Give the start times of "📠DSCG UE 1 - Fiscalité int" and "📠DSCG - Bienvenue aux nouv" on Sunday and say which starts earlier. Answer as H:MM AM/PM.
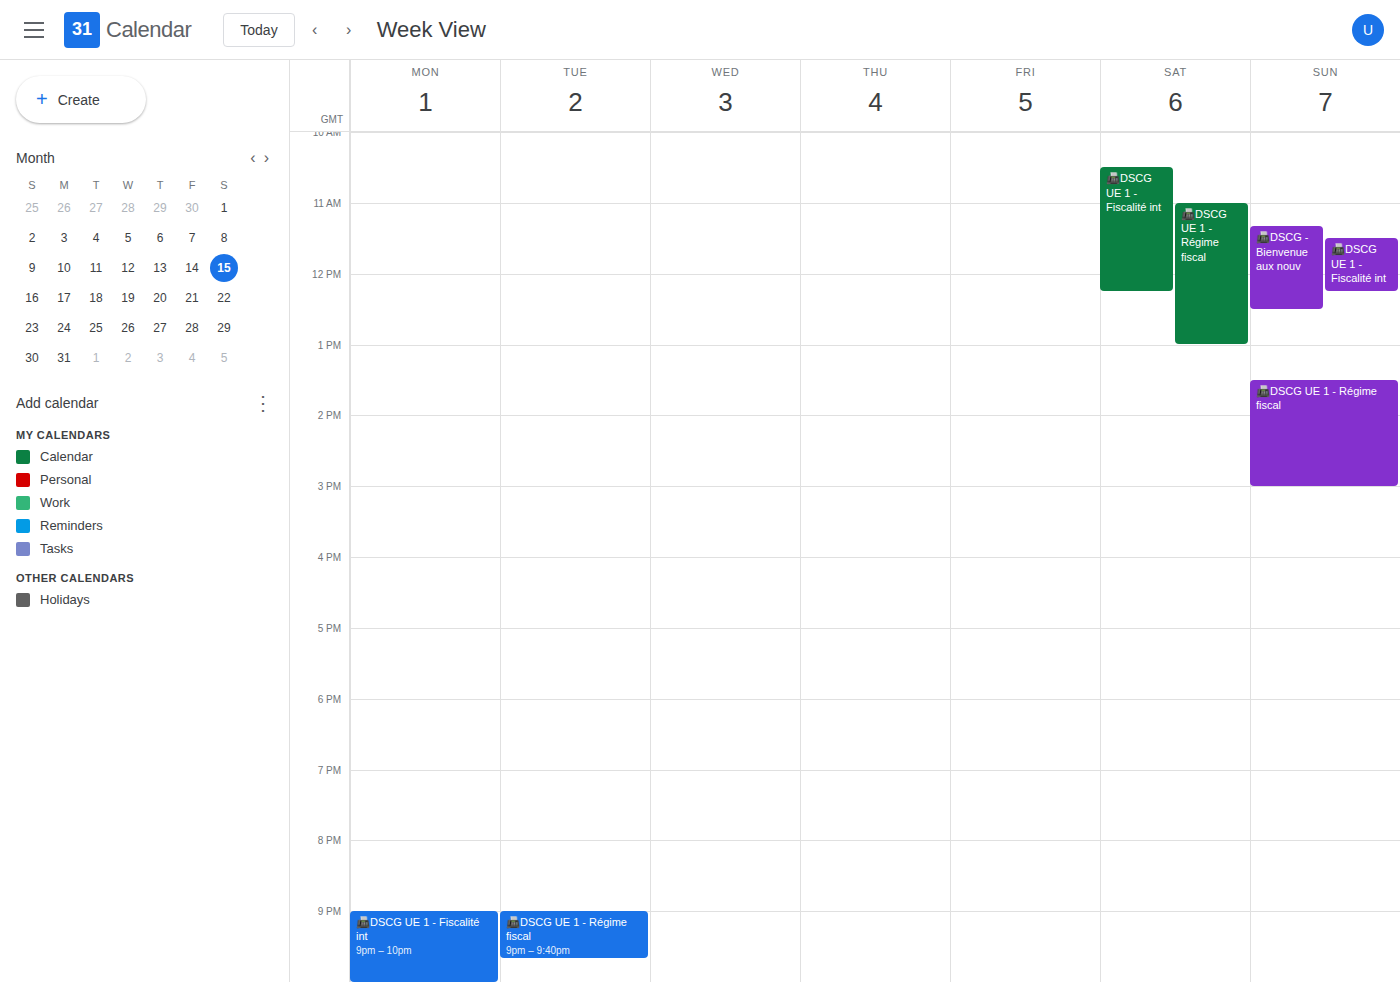
"📠DSCG - Bienvenue aux nouv" 11:20 AM; "📠DSCG UE 1 - Fiscalité int" 11:30 AM.